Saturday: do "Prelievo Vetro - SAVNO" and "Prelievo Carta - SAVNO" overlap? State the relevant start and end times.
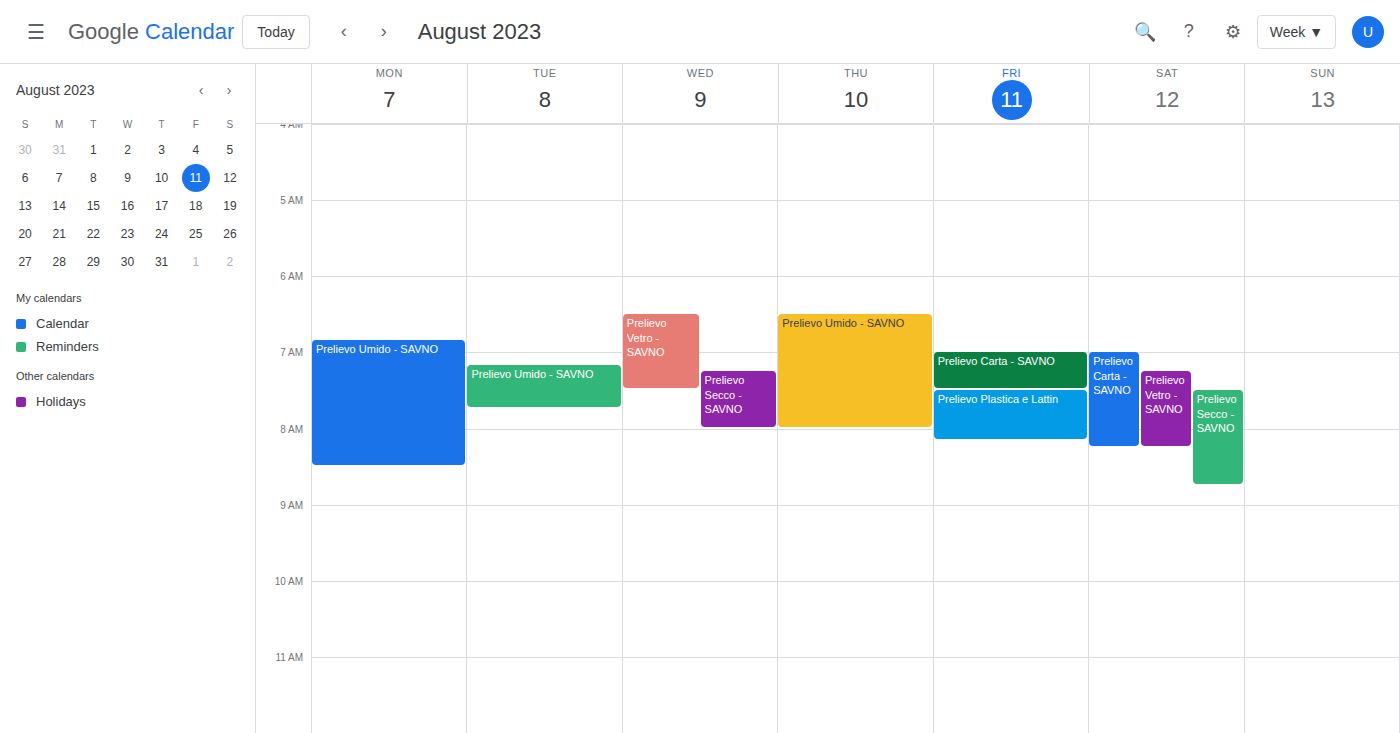
"Prelievo Vetro - SAVNO" starts at 7:15 AM, before "Prelievo Carta - SAVNO" ends at 8:15 AM -- they overlap.